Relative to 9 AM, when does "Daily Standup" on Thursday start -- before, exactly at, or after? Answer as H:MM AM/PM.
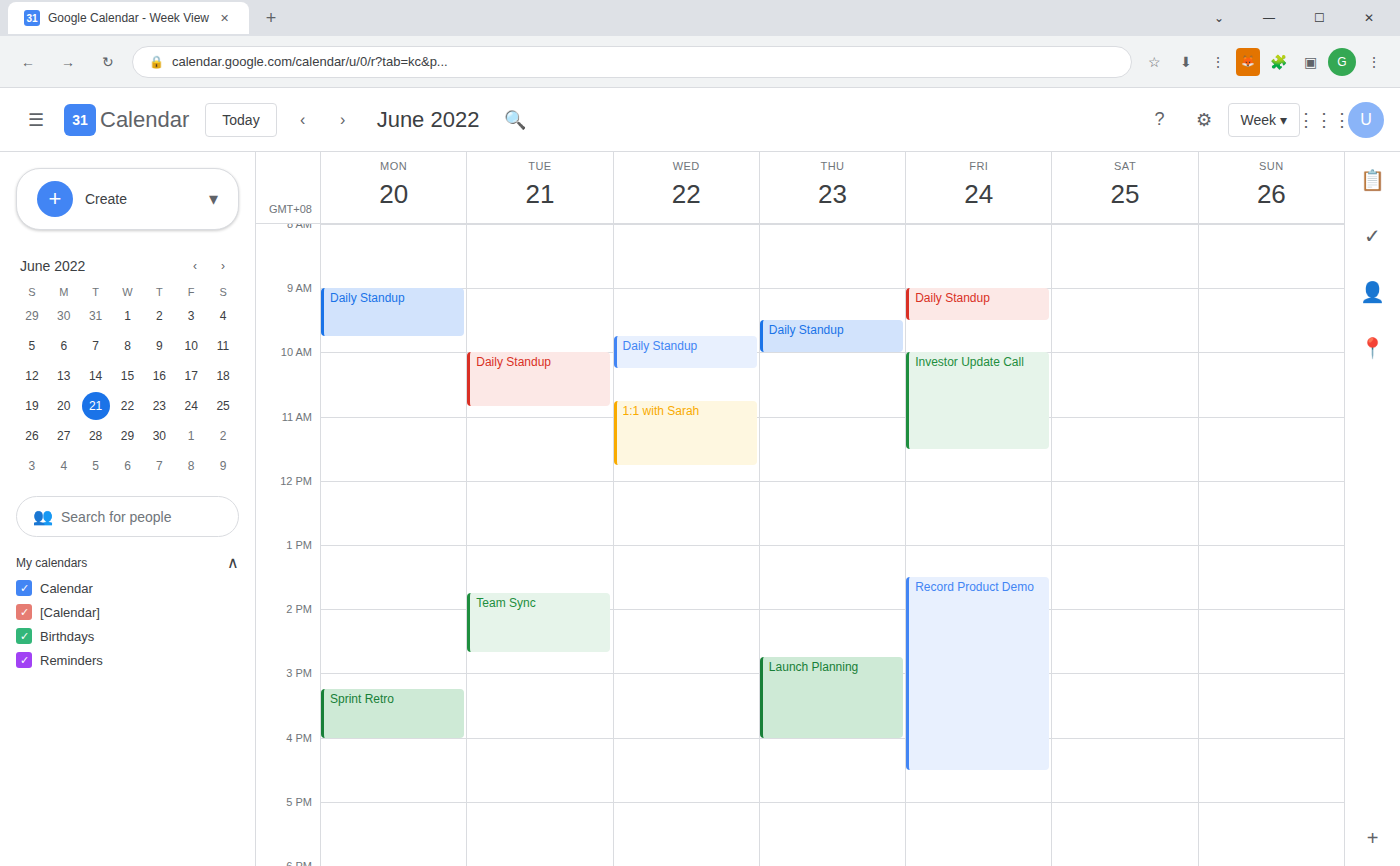
9:30 AM -- after 9 AM, 30 minutes below the 9 AM line.